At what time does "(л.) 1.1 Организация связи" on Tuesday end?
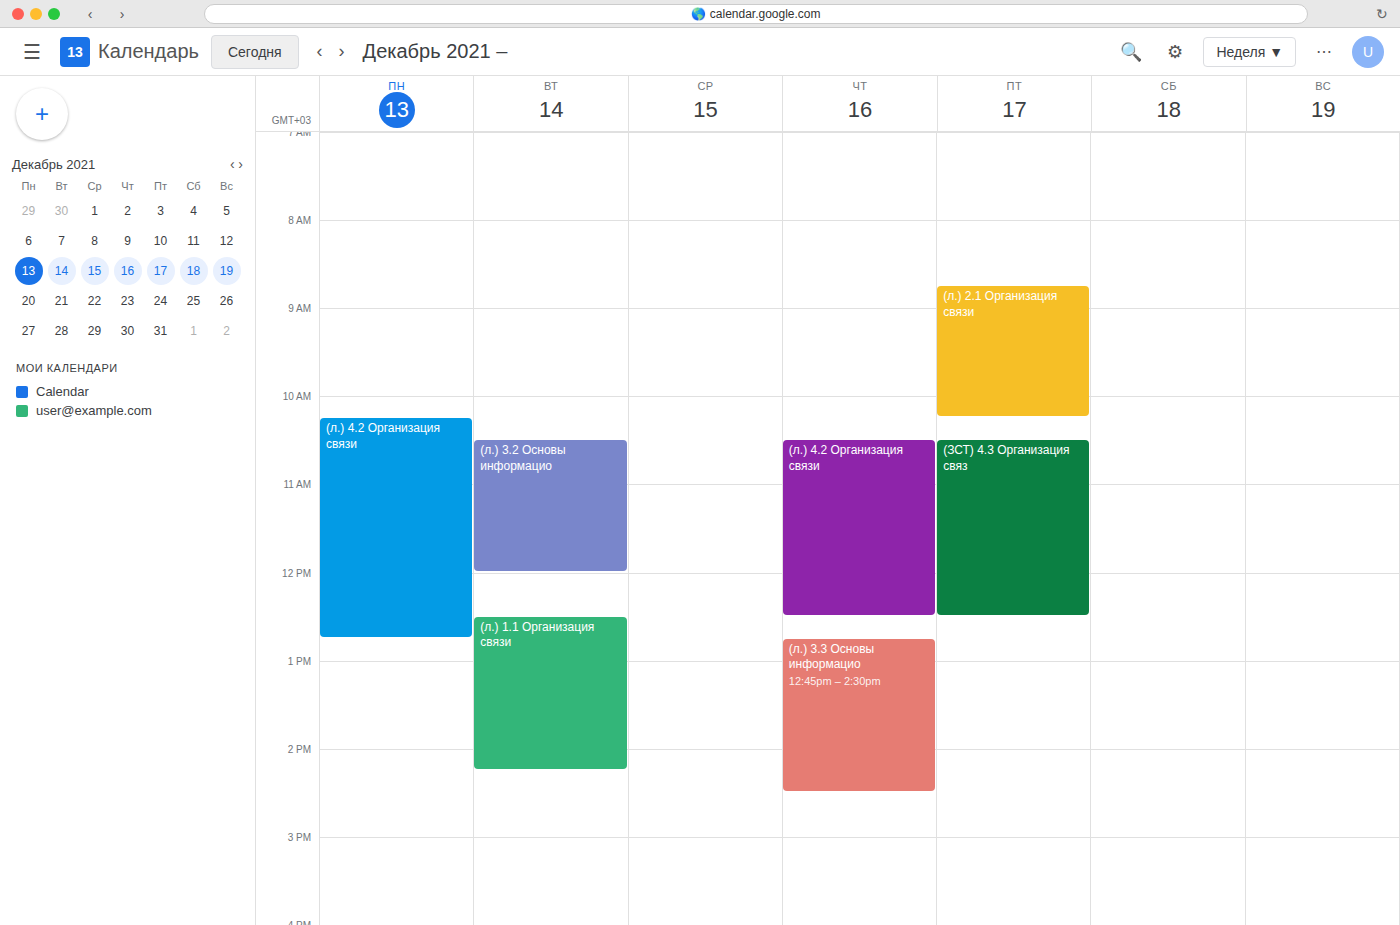
2:15 PM